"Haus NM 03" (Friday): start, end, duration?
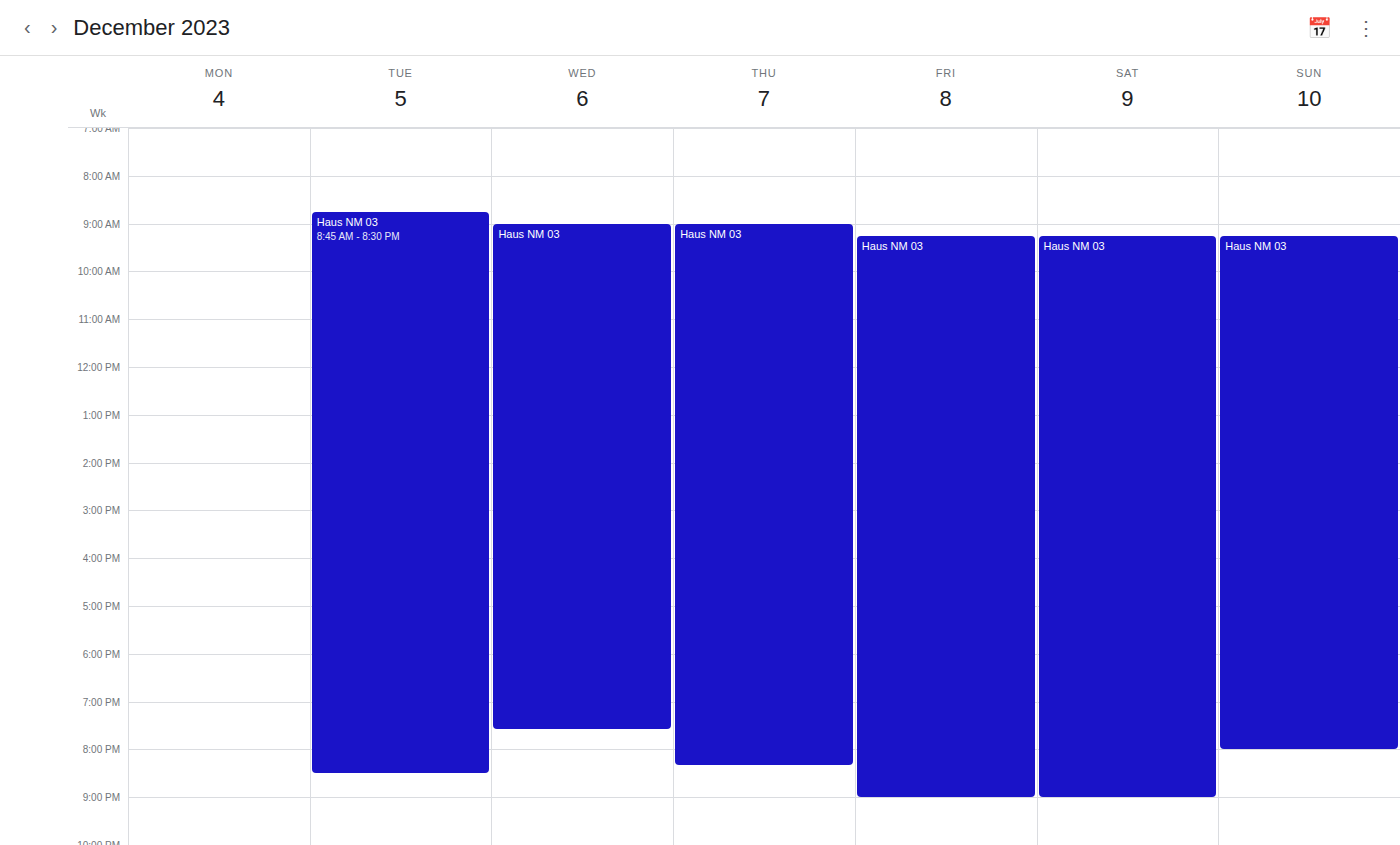
9:15 AM to 9:00 PM, 11 hours 45 minutes